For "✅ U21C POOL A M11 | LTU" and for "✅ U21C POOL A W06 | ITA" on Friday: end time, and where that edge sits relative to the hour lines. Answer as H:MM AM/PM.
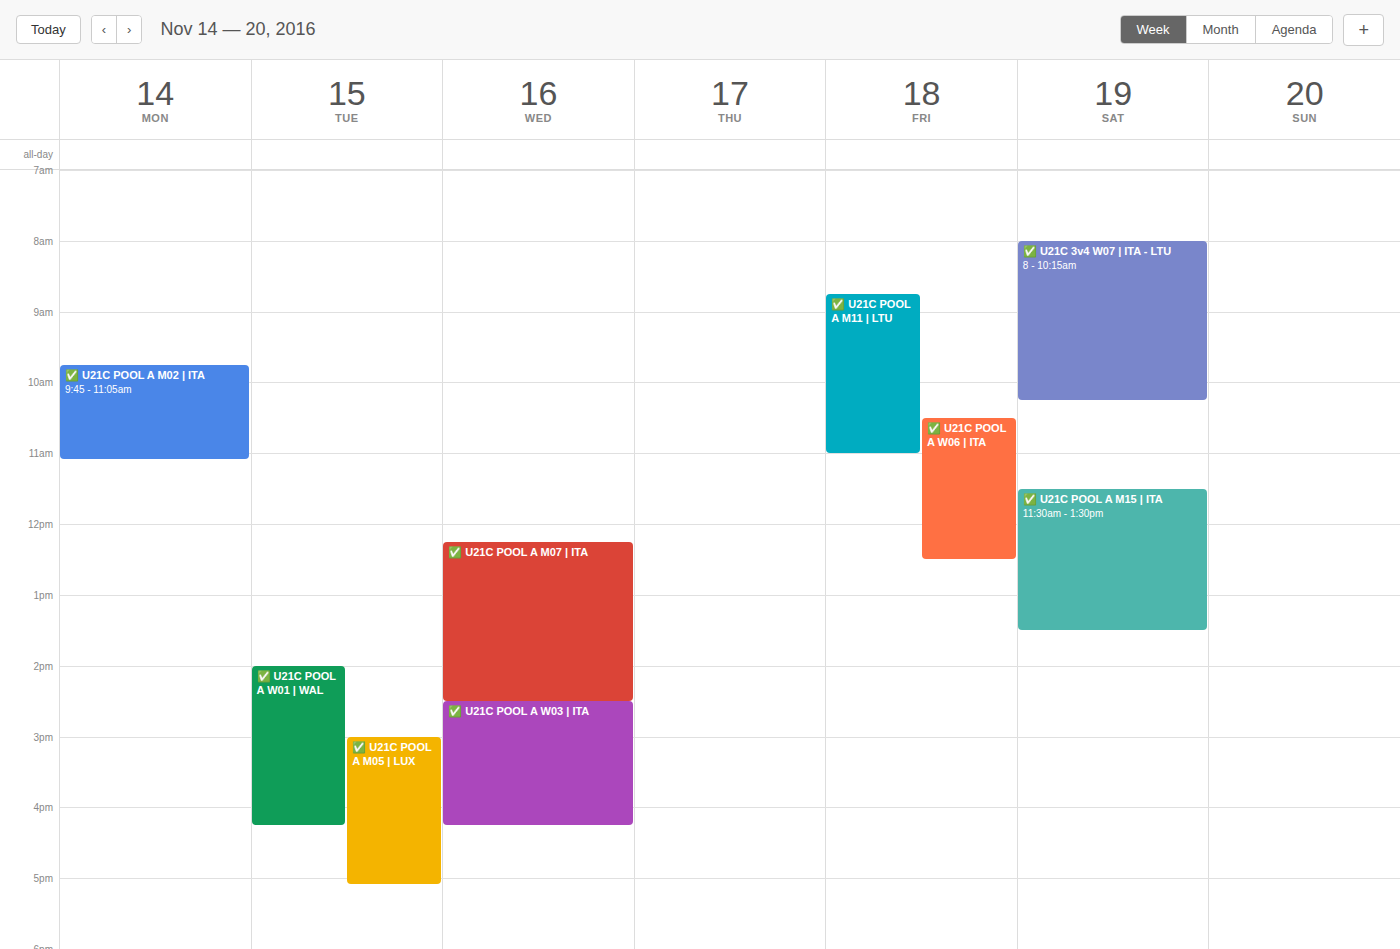
"✅ U21C POOL A M11 | LTU": 11:00 AM, exactly on the 11 AM line. "✅ U21C POOL A W06 | ITA": 12:30 PM, halfway between the 12 PM and 1 PM lines.